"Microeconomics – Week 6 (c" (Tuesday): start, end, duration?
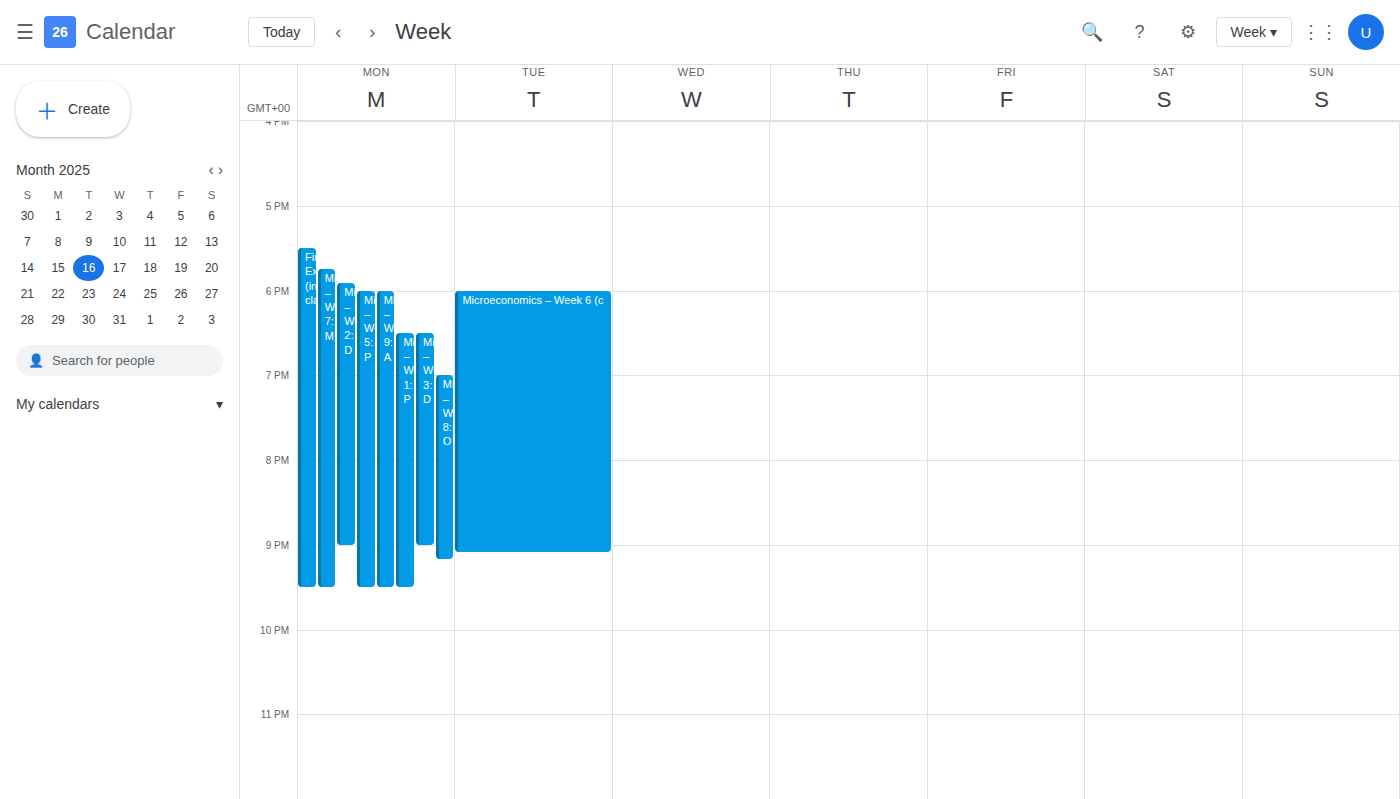
6:00 PM to 9:05 PM, 3 hours 5 minutes